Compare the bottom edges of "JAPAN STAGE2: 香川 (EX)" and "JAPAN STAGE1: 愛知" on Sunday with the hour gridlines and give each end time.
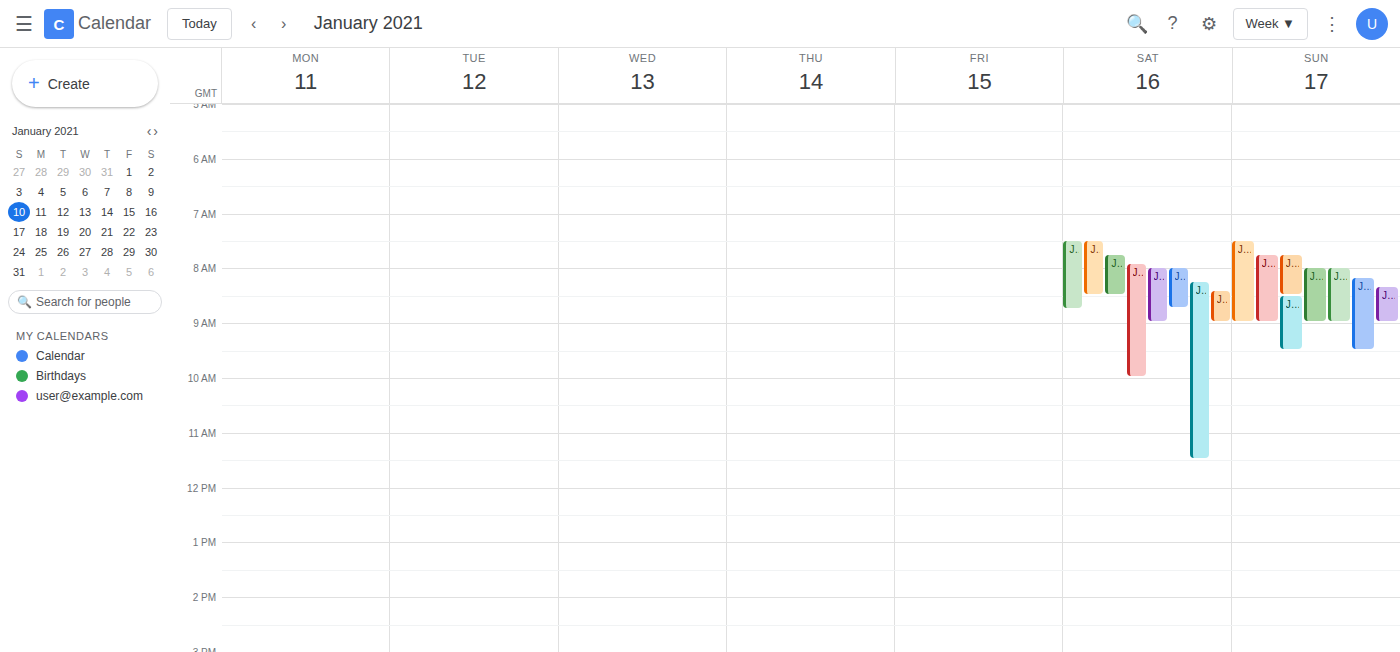
"JAPAN STAGE2: 香川 (EX)": 9:00 AM, exactly on the 9 AM line. "JAPAN STAGE1: 愛知": 8:30 AM, halfway between the 8 AM and 9 AM lines.